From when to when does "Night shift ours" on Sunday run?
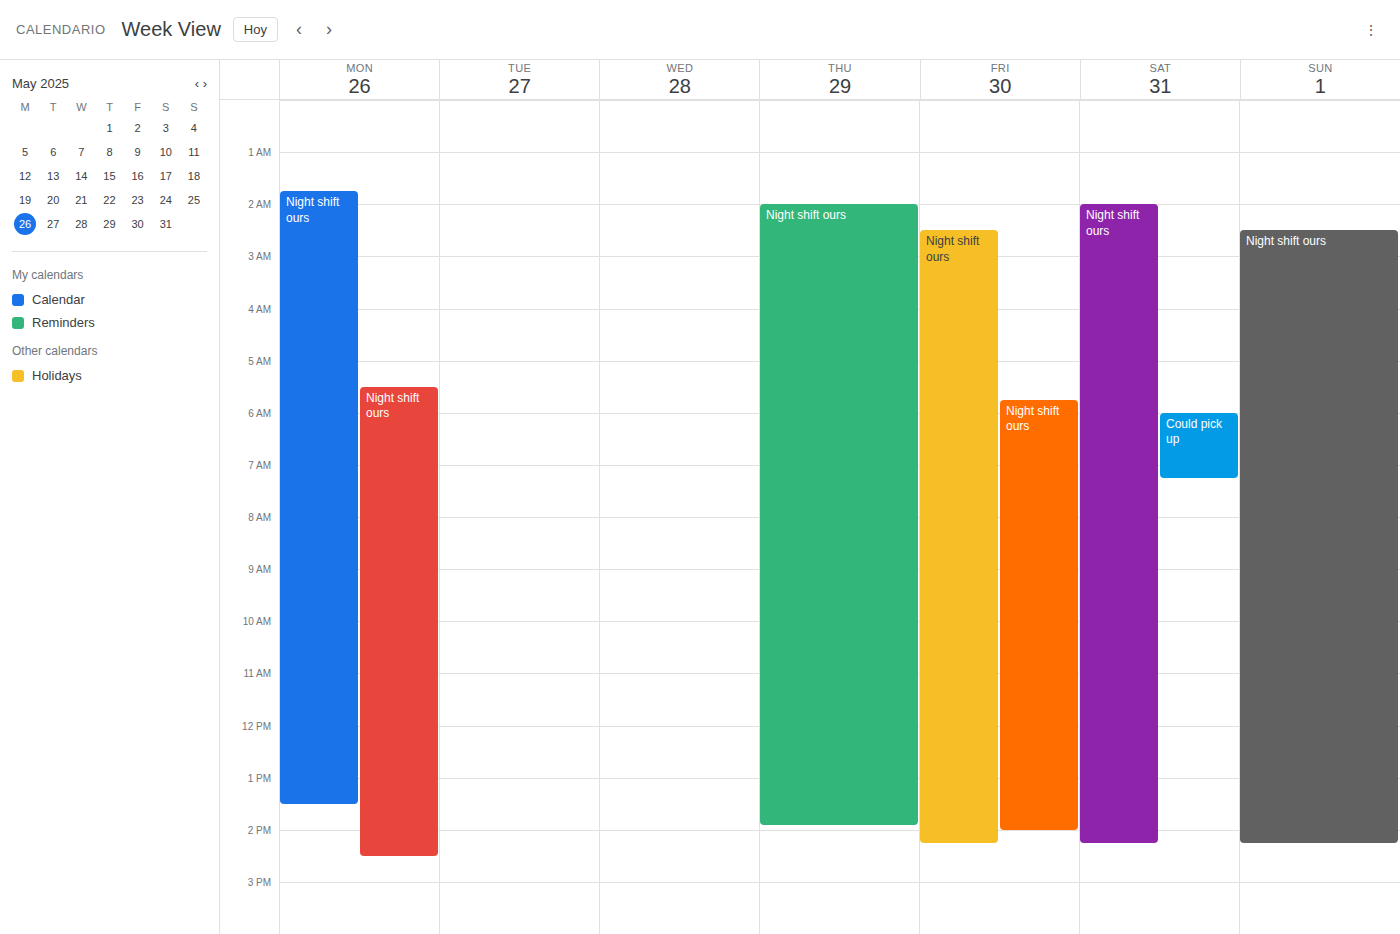
2:30 AM to 2:15 PM